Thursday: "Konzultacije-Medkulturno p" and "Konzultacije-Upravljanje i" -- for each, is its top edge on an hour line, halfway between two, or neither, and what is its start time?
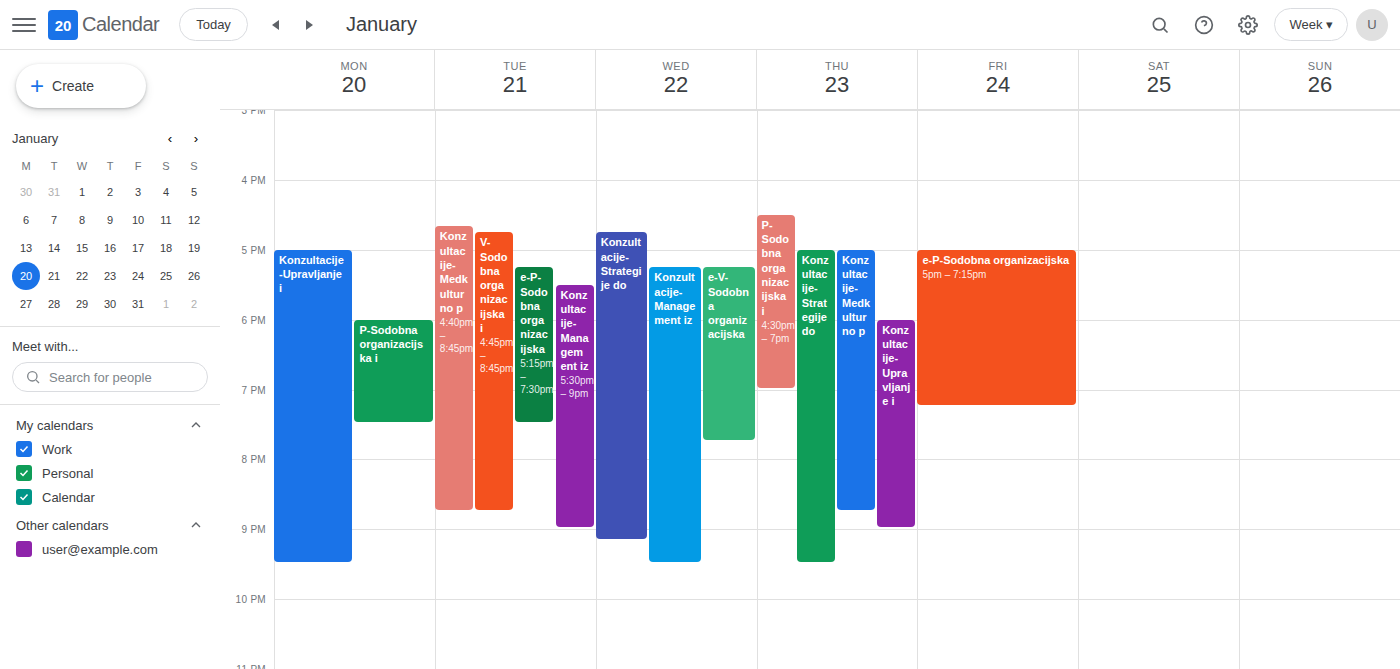
"Konzultacije-Medkulturno p": 5:00 PM, exactly on the 5 PM line. "Konzultacije-Upravljanje i": 6:00 PM, exactly on the 6 PM line.